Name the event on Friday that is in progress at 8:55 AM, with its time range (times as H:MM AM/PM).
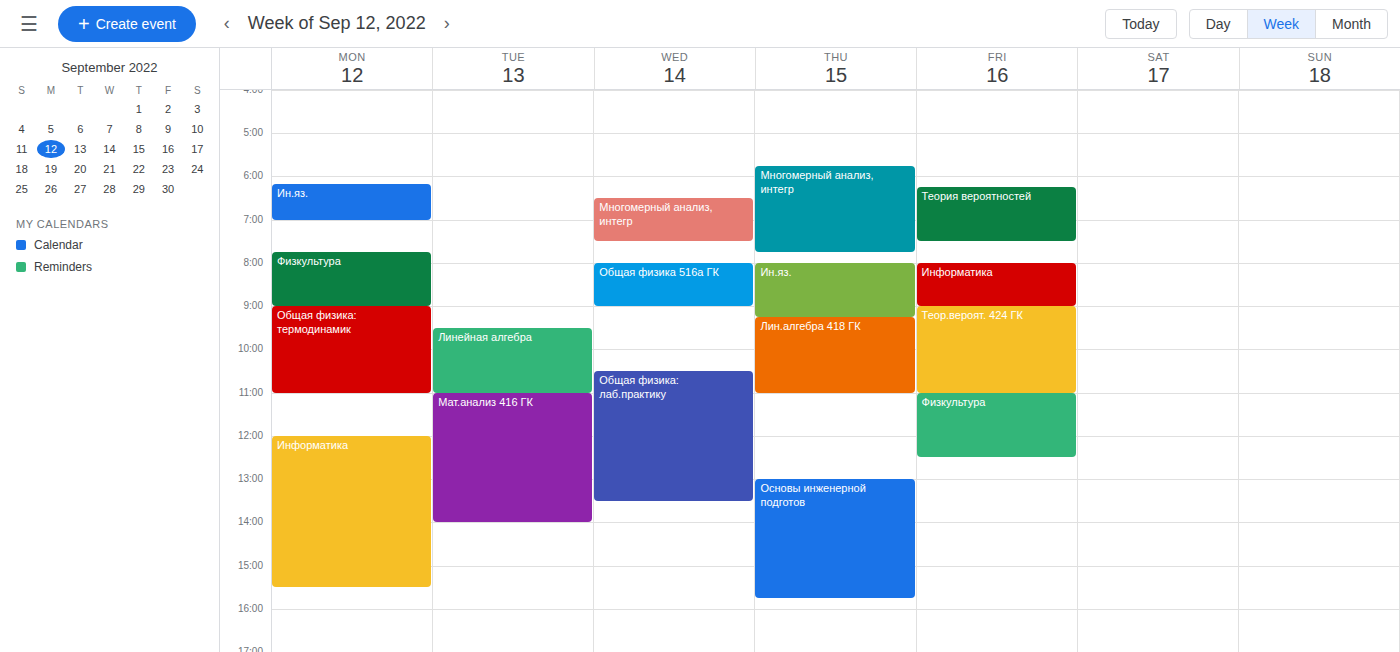
"Информатика", 8:00 AM to 9:00 AM